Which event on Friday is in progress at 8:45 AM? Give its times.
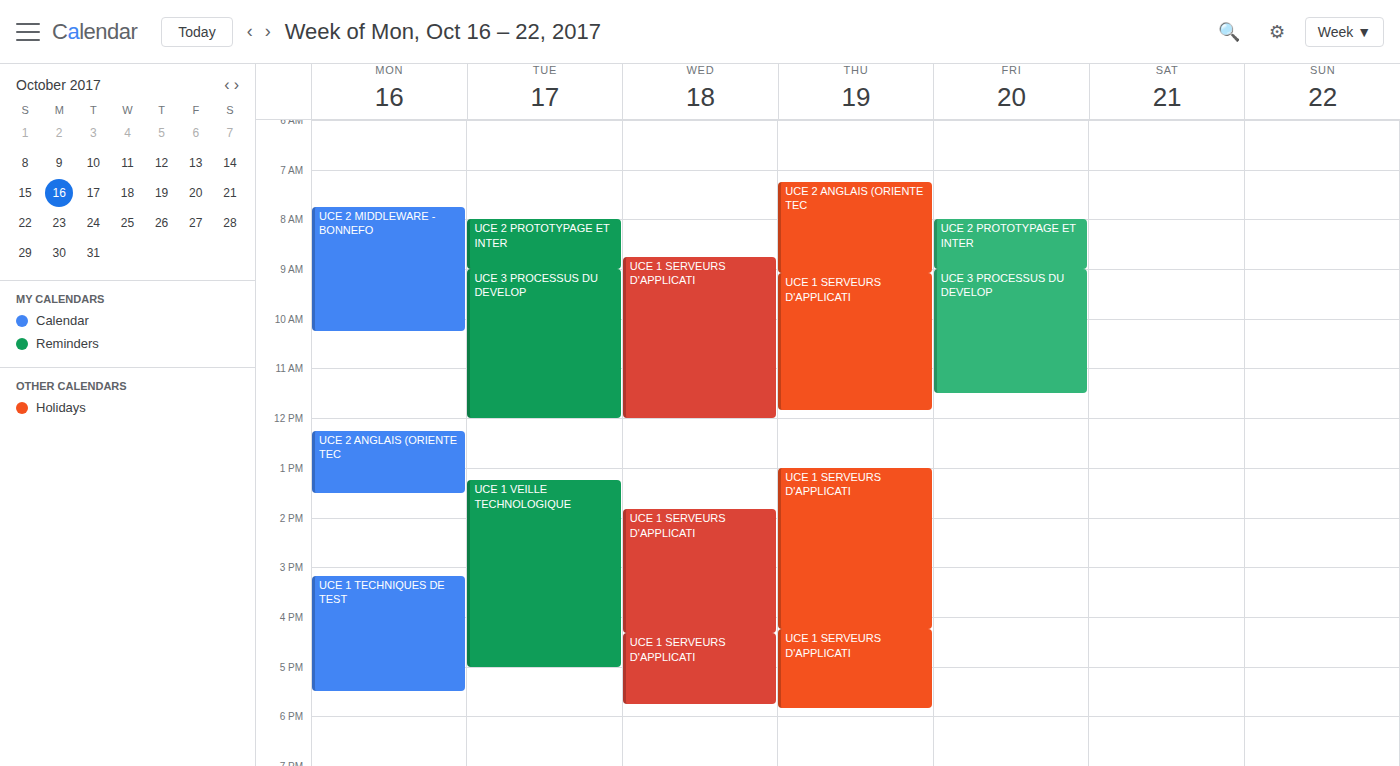
"UCE 2 PROTOTYPAGE ET INTER", 8:00 AM to 9:00 AM